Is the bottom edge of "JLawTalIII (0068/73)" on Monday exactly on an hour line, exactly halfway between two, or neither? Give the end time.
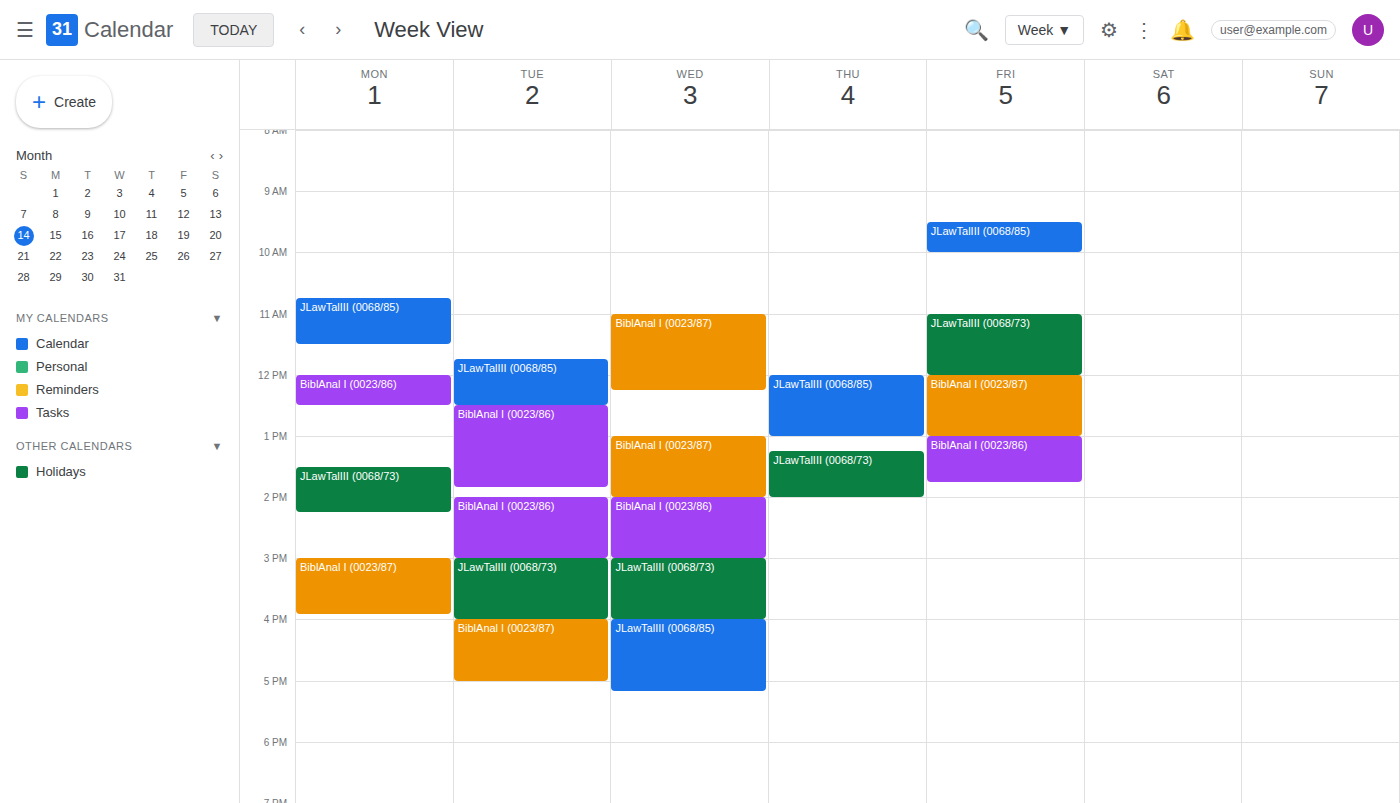
2:15 PM -- neither: a quarter of the way from the 2 PM line to the 3 PM line.